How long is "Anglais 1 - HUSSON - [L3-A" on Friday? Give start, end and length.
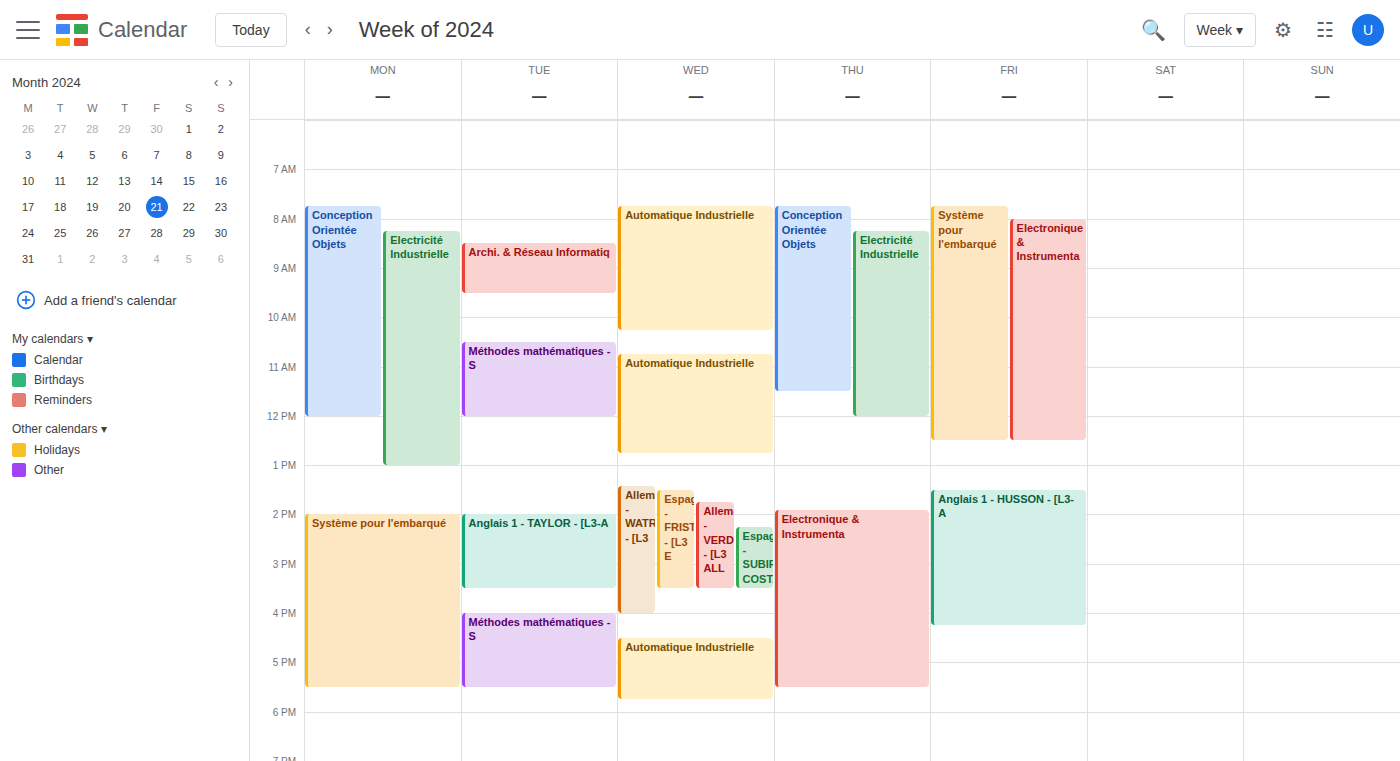
1:30 PM to 4:15 PM, 2 hours 45 minutes